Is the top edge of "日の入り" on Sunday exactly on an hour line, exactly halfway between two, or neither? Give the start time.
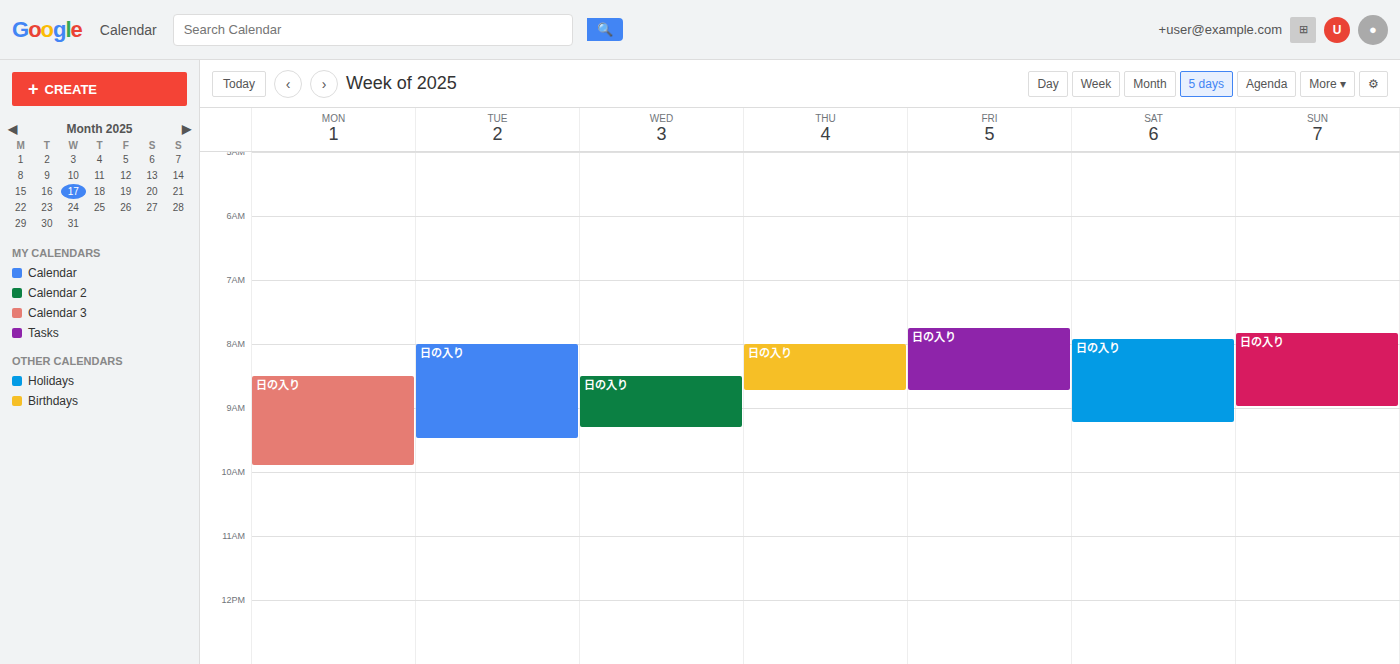
07:50 -- neither: 50 minutes below the 07:00 line and 10 minutes above the 08:00 line.